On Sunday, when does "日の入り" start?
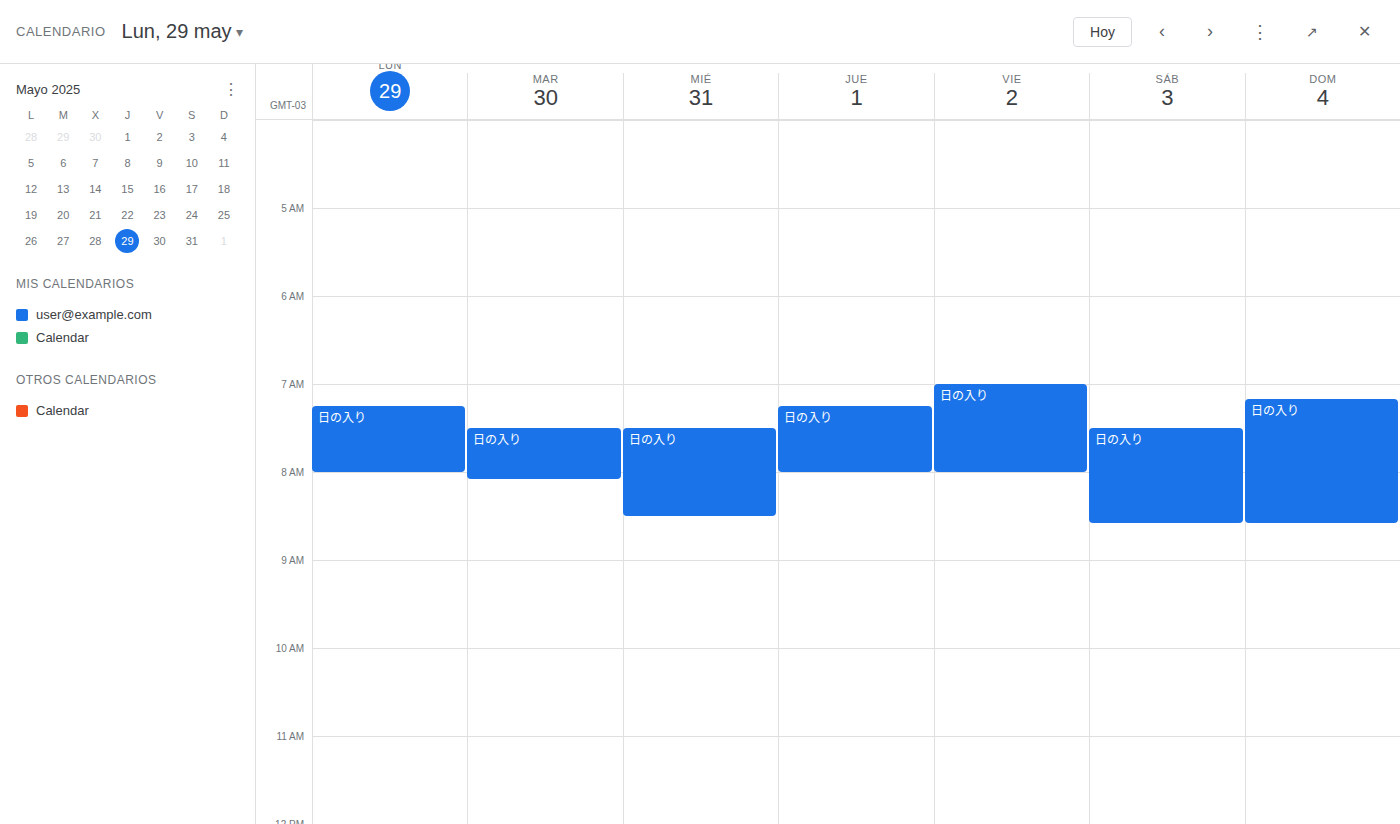
7:10 AM